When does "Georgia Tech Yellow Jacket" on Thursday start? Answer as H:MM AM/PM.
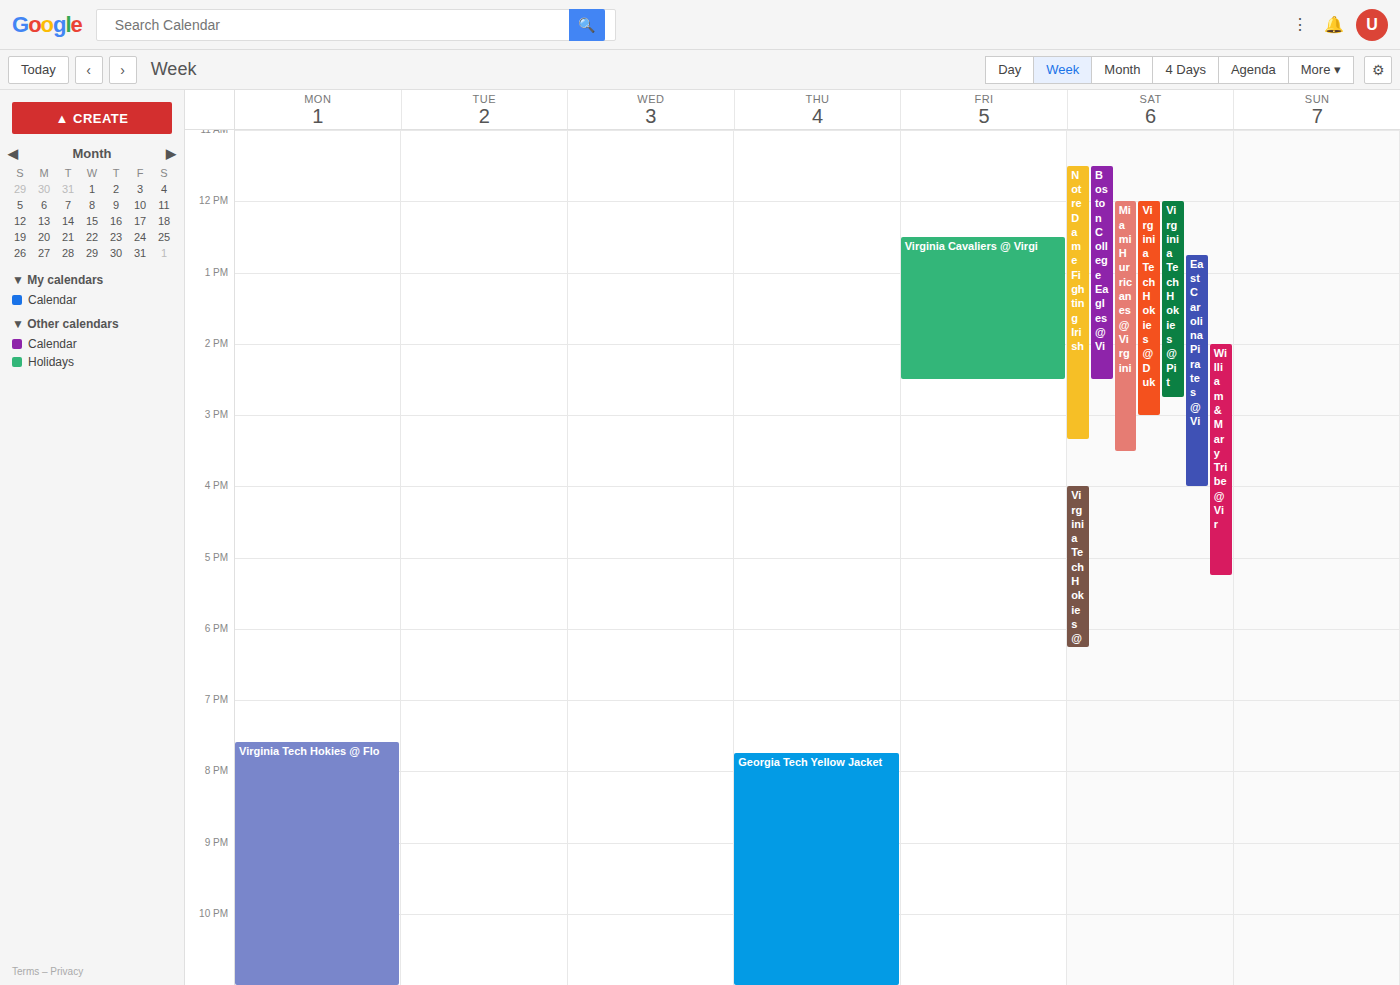
7:45 PM